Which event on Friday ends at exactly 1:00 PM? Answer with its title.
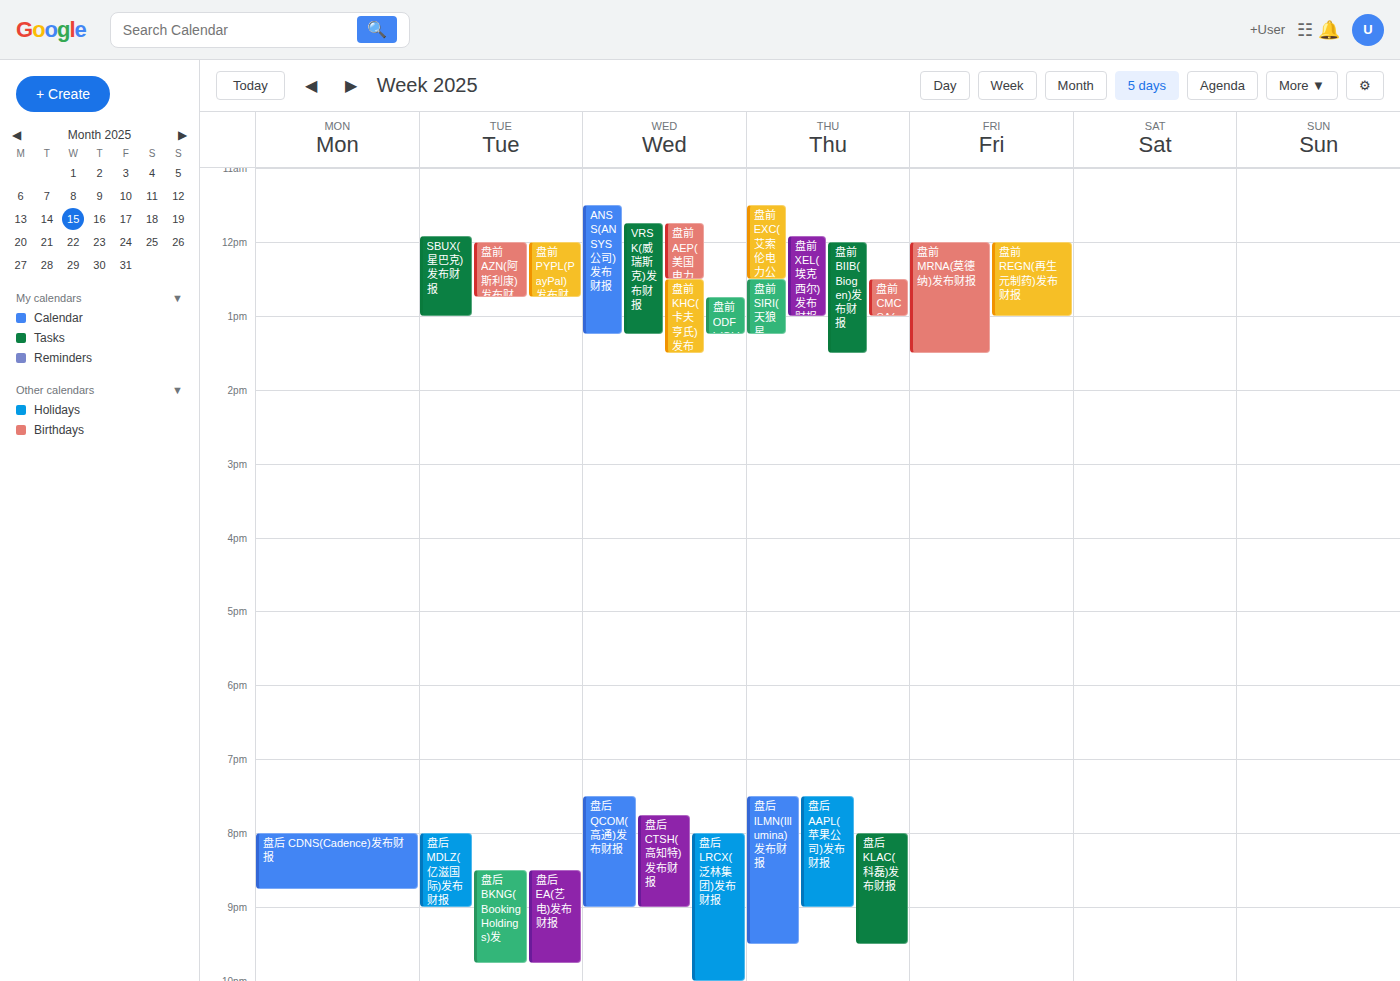
"盘前 REGN(再生元制药)发布财报"